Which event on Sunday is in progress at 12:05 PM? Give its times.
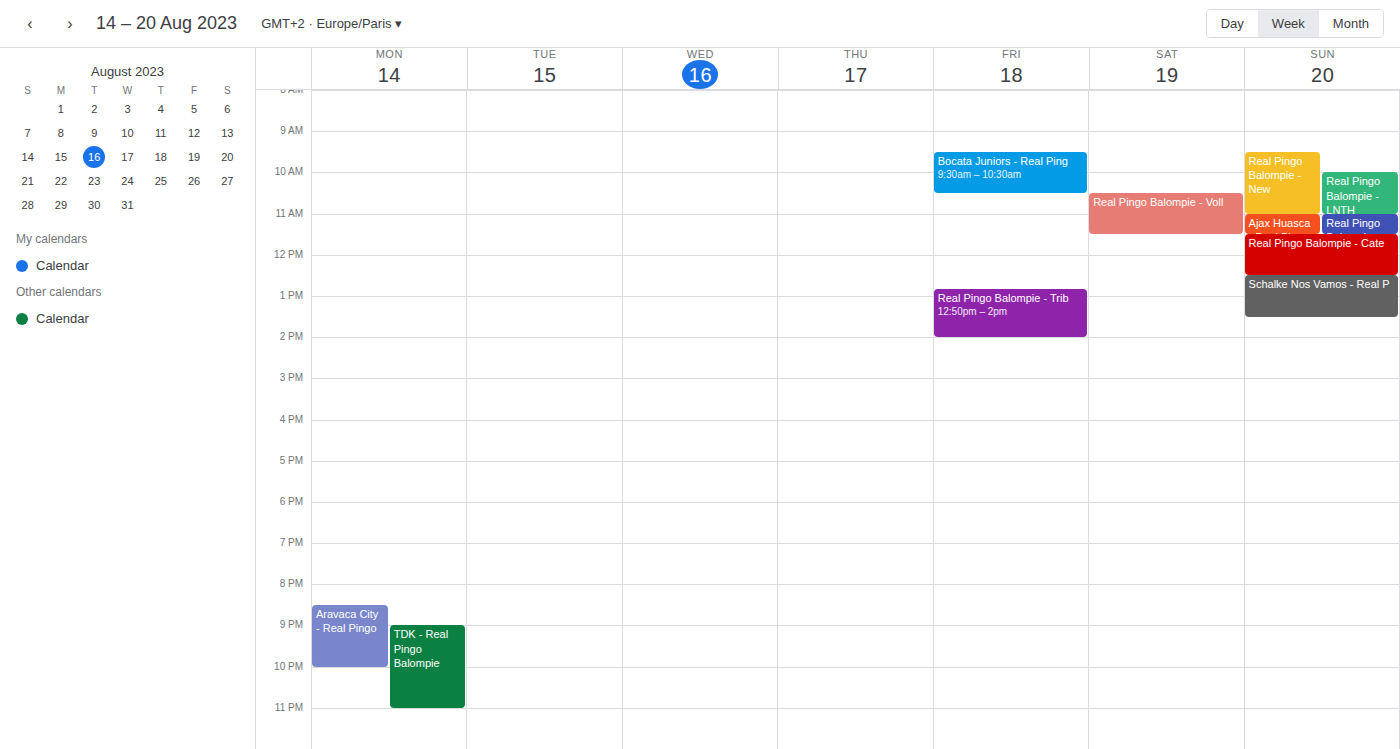
"Real Pingo Balompie - Cate", 11:30 AM to 12:30 PM